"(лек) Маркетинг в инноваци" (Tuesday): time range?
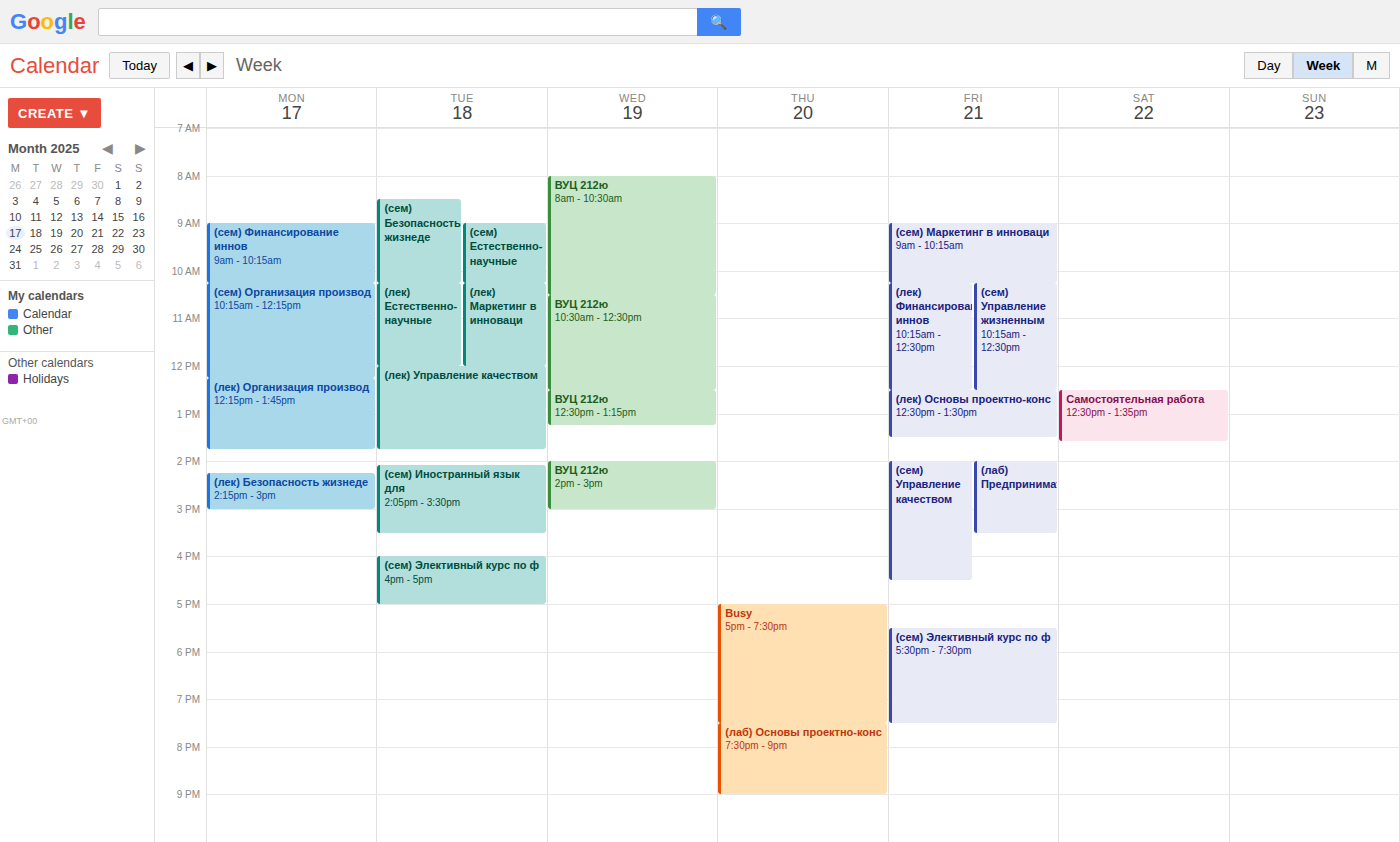
10:15 AM to 12:00 PM